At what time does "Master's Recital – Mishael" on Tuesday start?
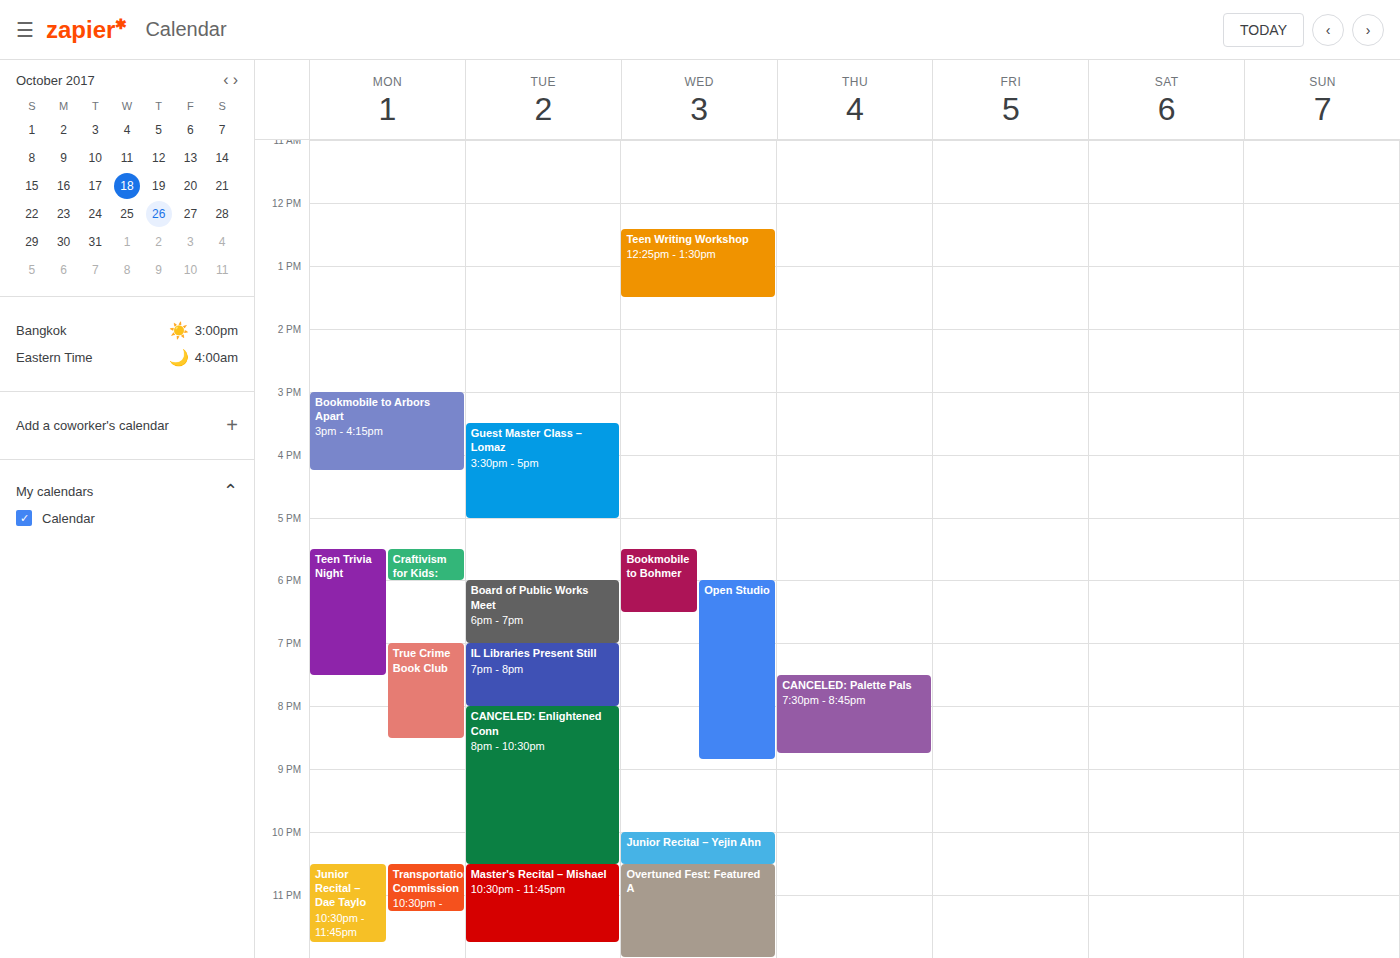
10:30 PM